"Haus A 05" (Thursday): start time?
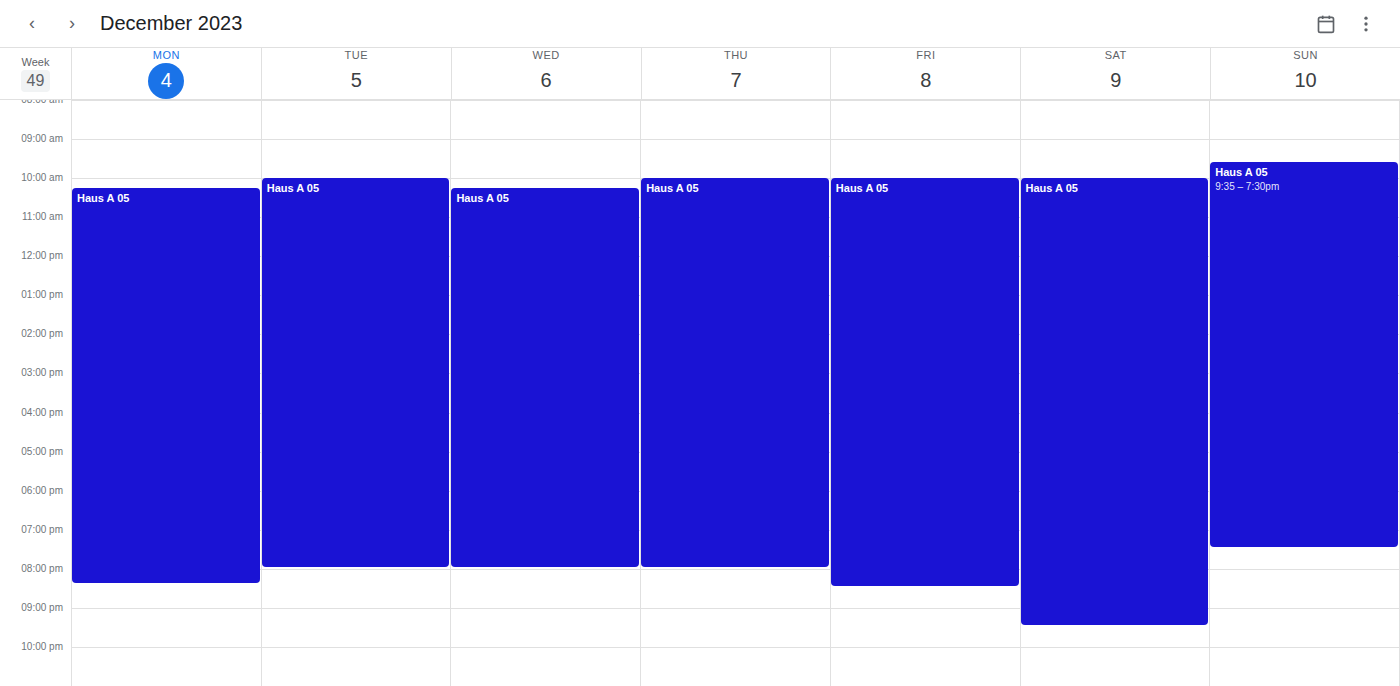
10:00 AM